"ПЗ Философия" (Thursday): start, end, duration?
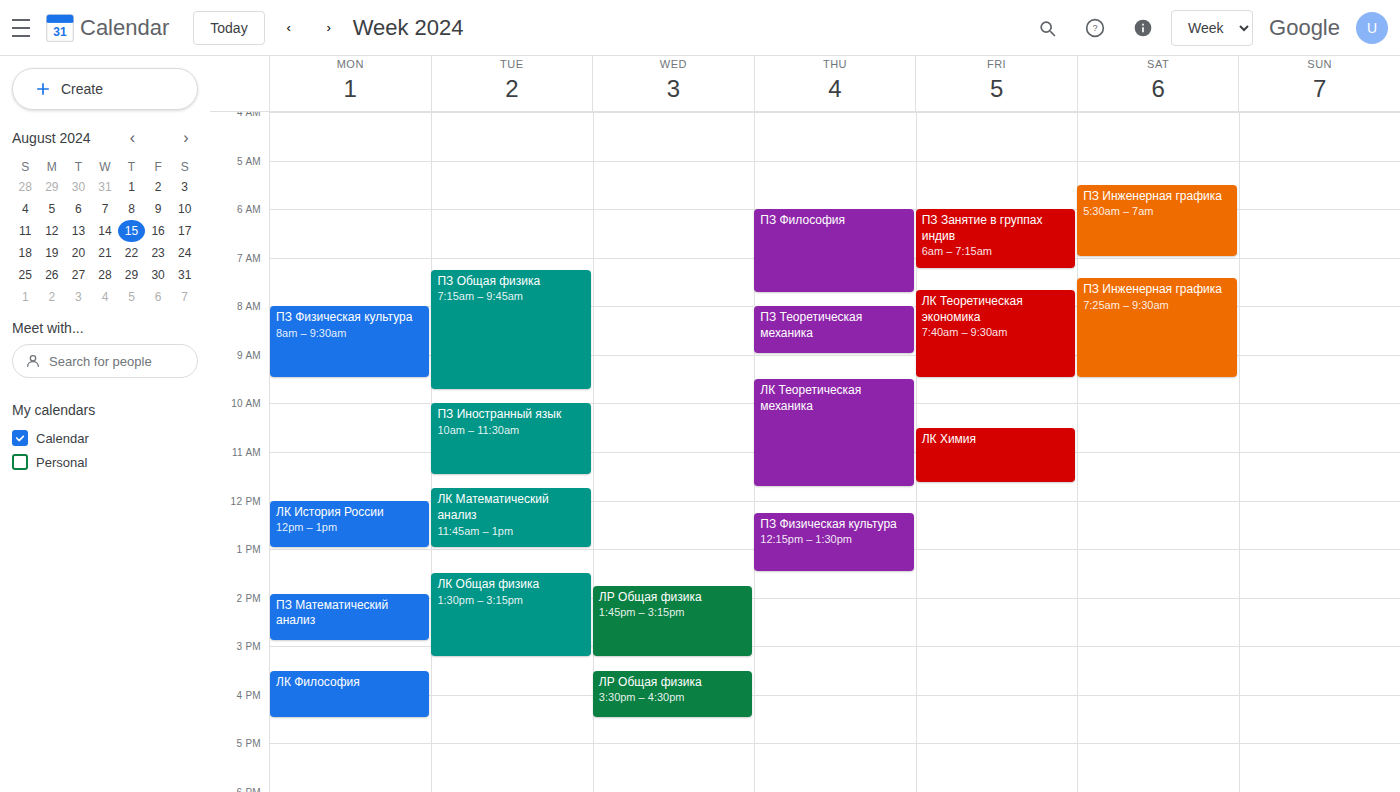
6:00 AM to 7:45 AM, 1 hour 45 minutes